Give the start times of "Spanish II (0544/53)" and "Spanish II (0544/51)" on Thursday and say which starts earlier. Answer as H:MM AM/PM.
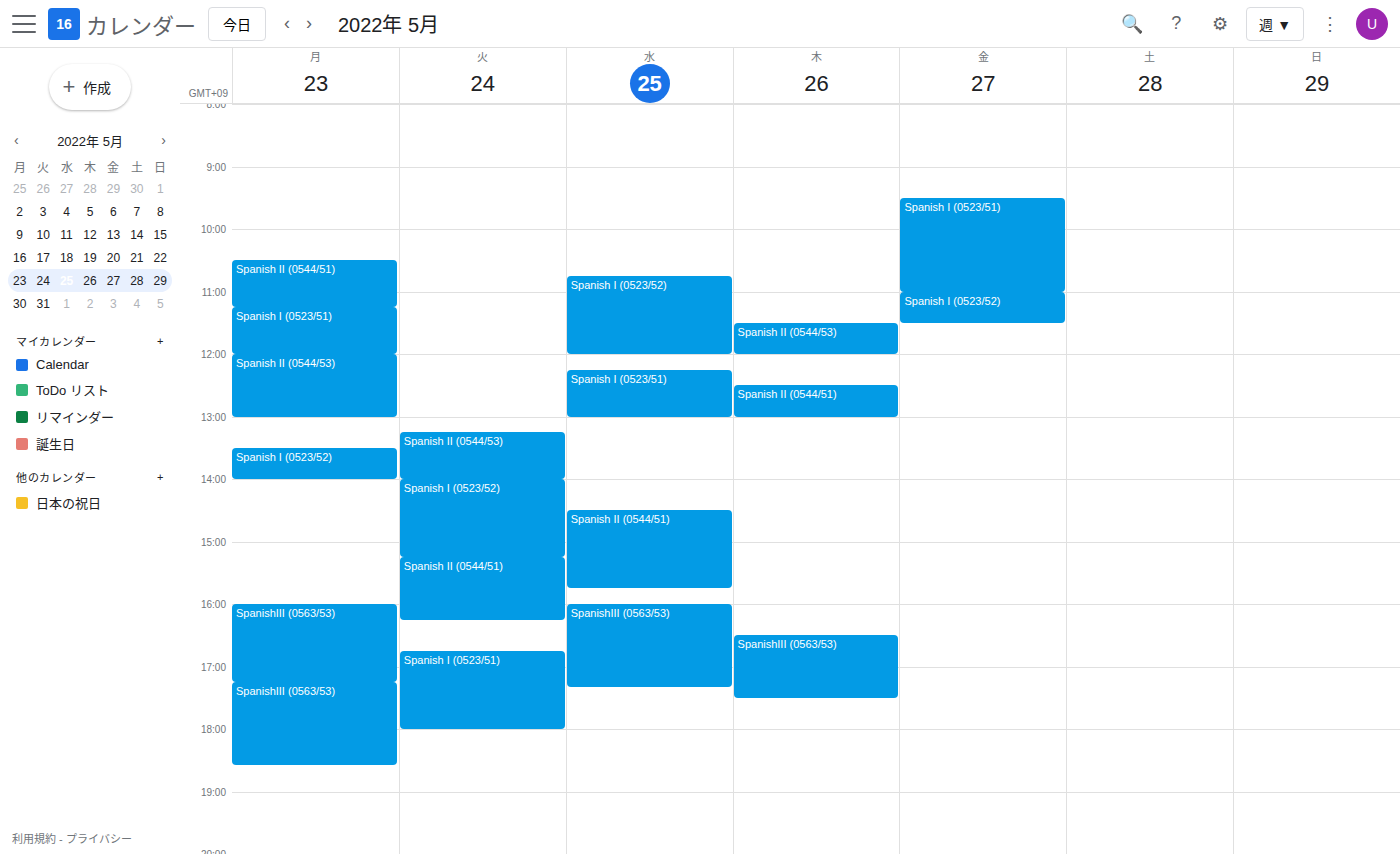
"Spanish II (0544/53)" 11:30 AM; "Spanish II (0544/51)" 12:30 PM.